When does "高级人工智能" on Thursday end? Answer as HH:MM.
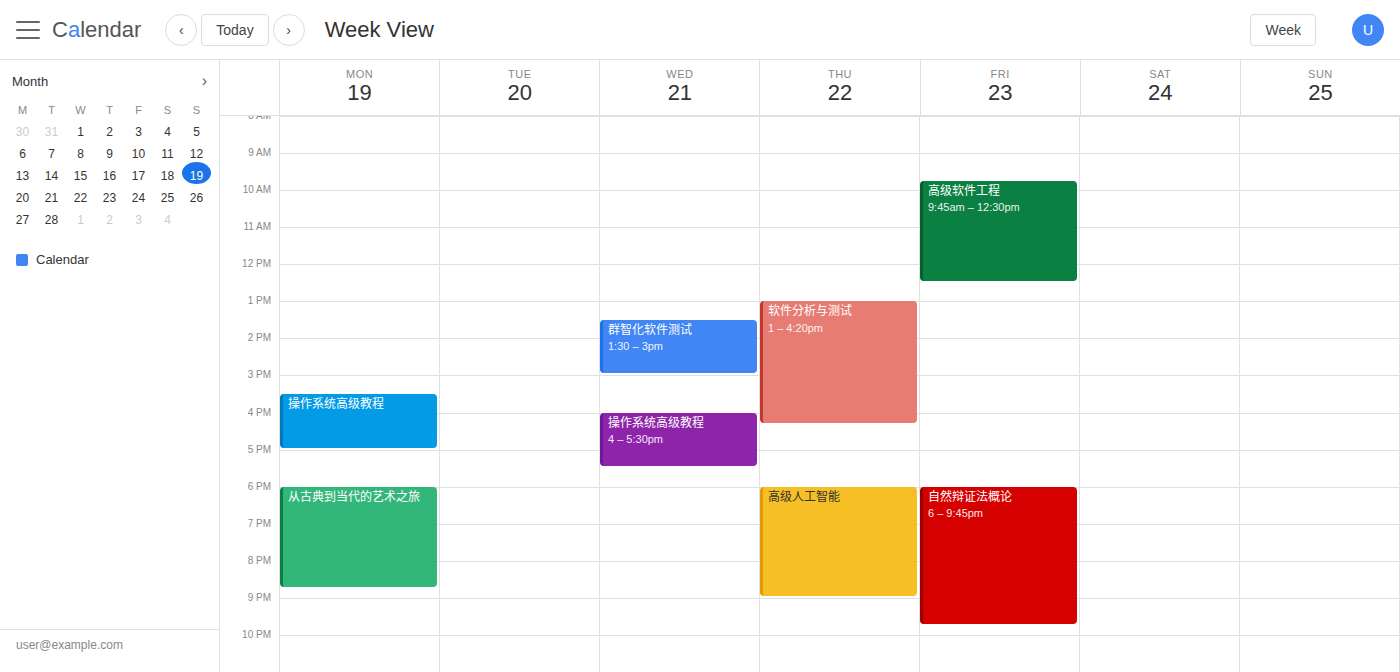
21:00